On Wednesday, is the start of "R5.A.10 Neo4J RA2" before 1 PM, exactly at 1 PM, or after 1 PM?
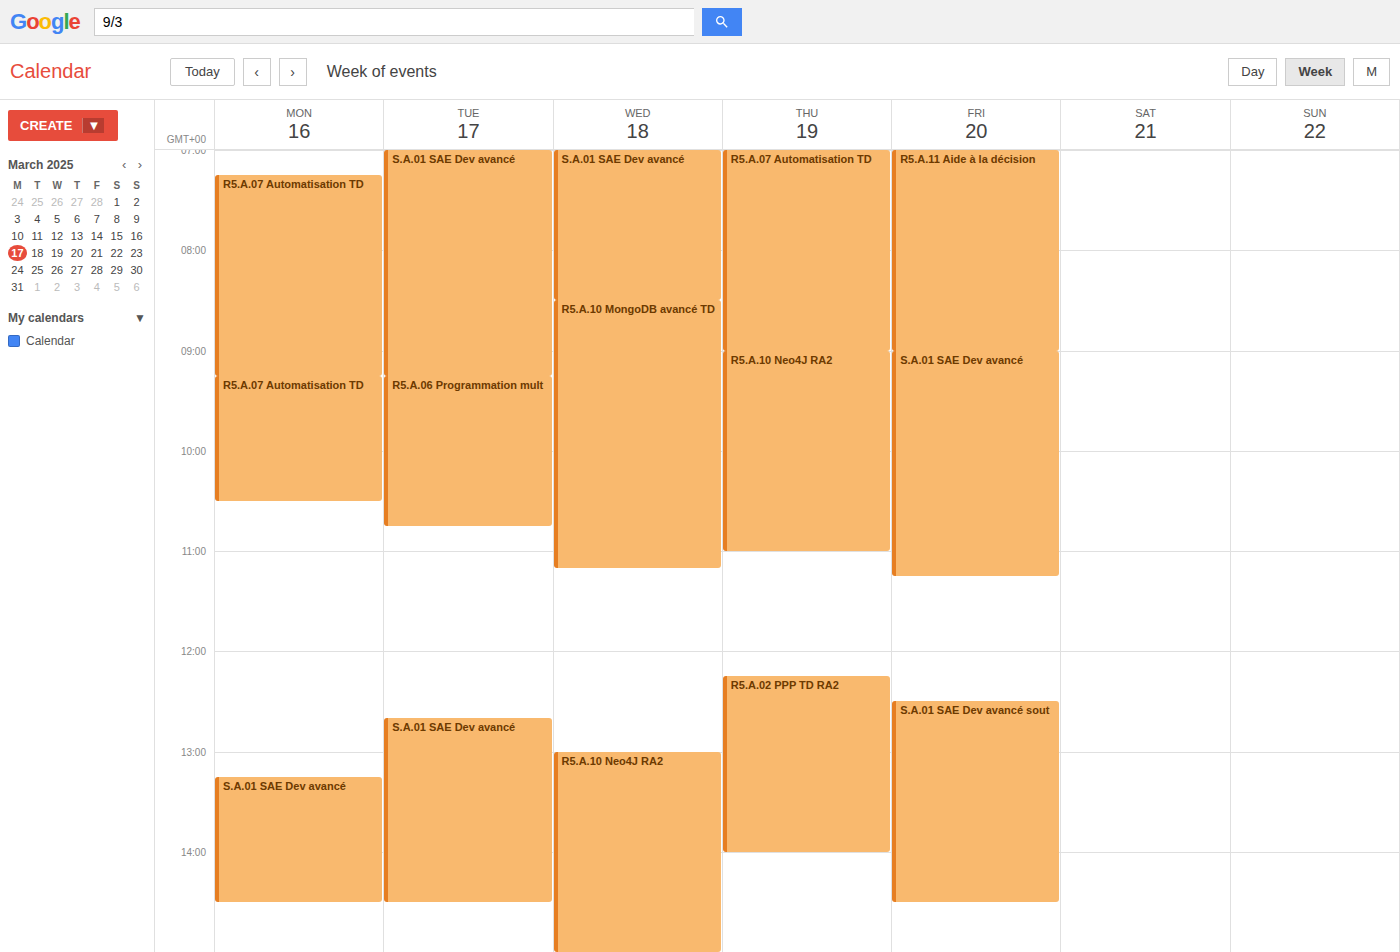
1:00 PM -- exactly at 1 PM, on the 1 PM line.